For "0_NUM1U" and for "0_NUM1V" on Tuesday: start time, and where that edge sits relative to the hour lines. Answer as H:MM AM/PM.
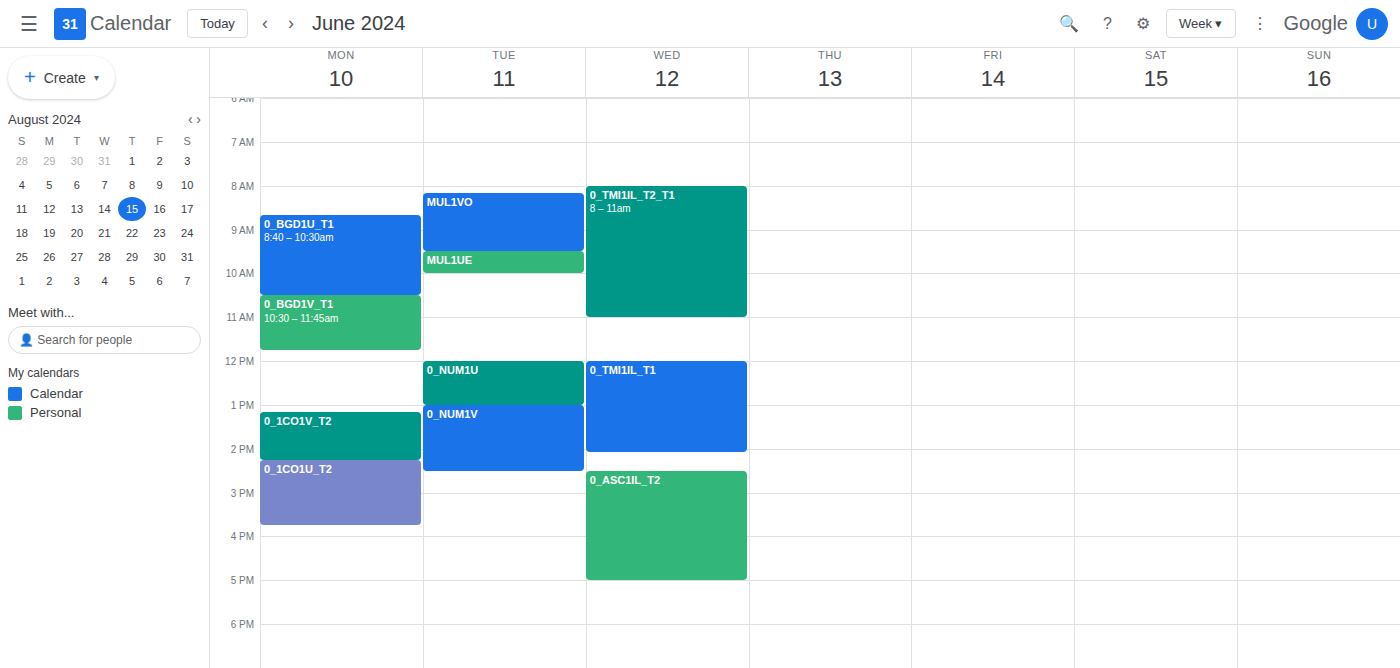
"0_NUM1U": 12:00 PM, exactly on the 12 PM line. "0_NUM1V": 1:00 PM, exactly on the 1 PM line.